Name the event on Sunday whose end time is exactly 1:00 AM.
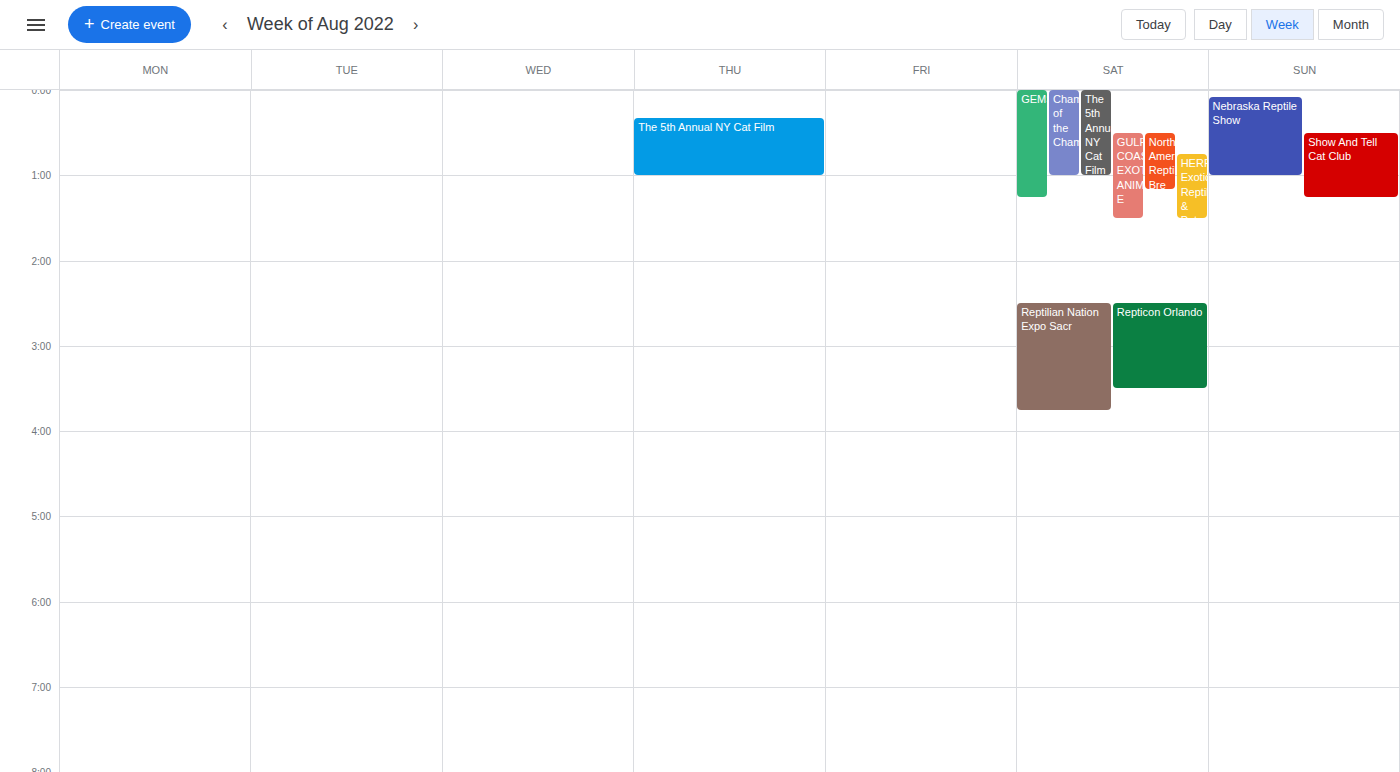
"Nebraska Reptile Show"